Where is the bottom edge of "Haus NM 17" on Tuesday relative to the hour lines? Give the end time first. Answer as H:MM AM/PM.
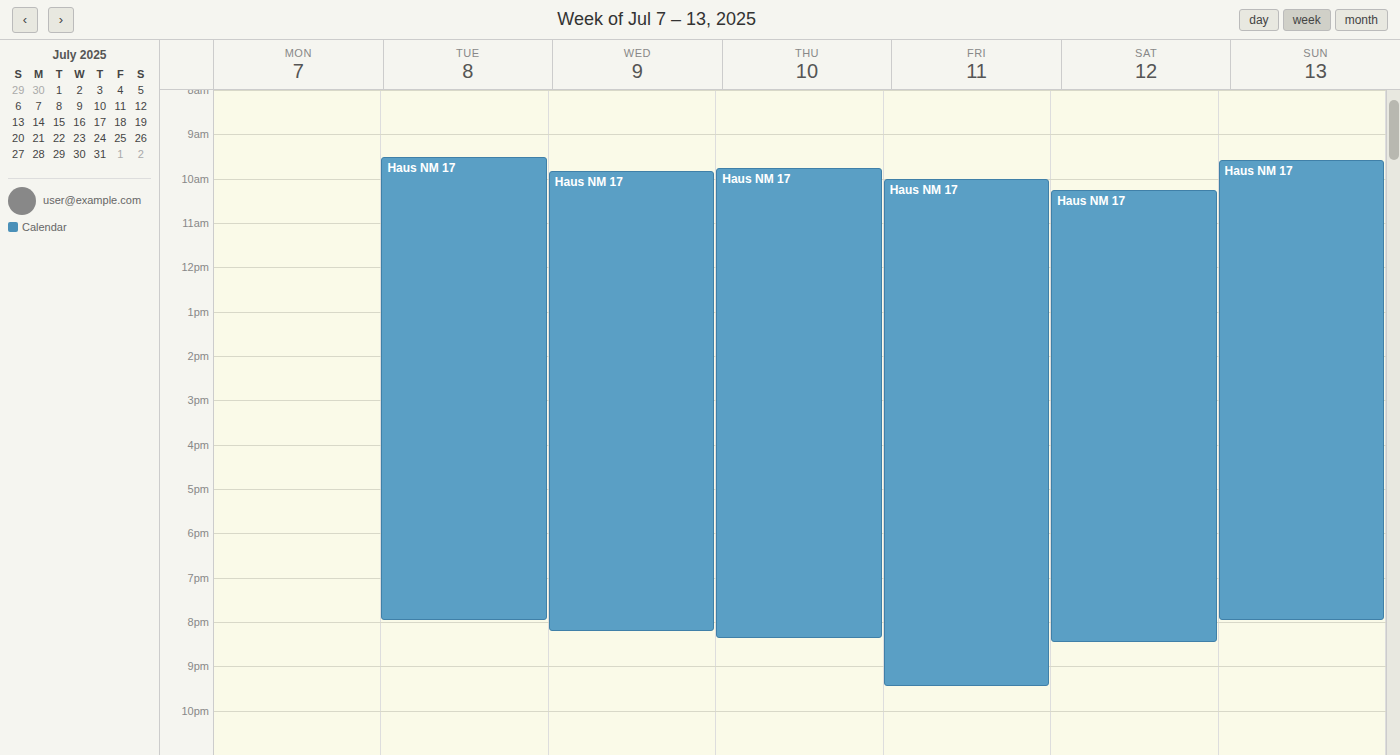
8:00 PM -- exactly on the 8 PM line.